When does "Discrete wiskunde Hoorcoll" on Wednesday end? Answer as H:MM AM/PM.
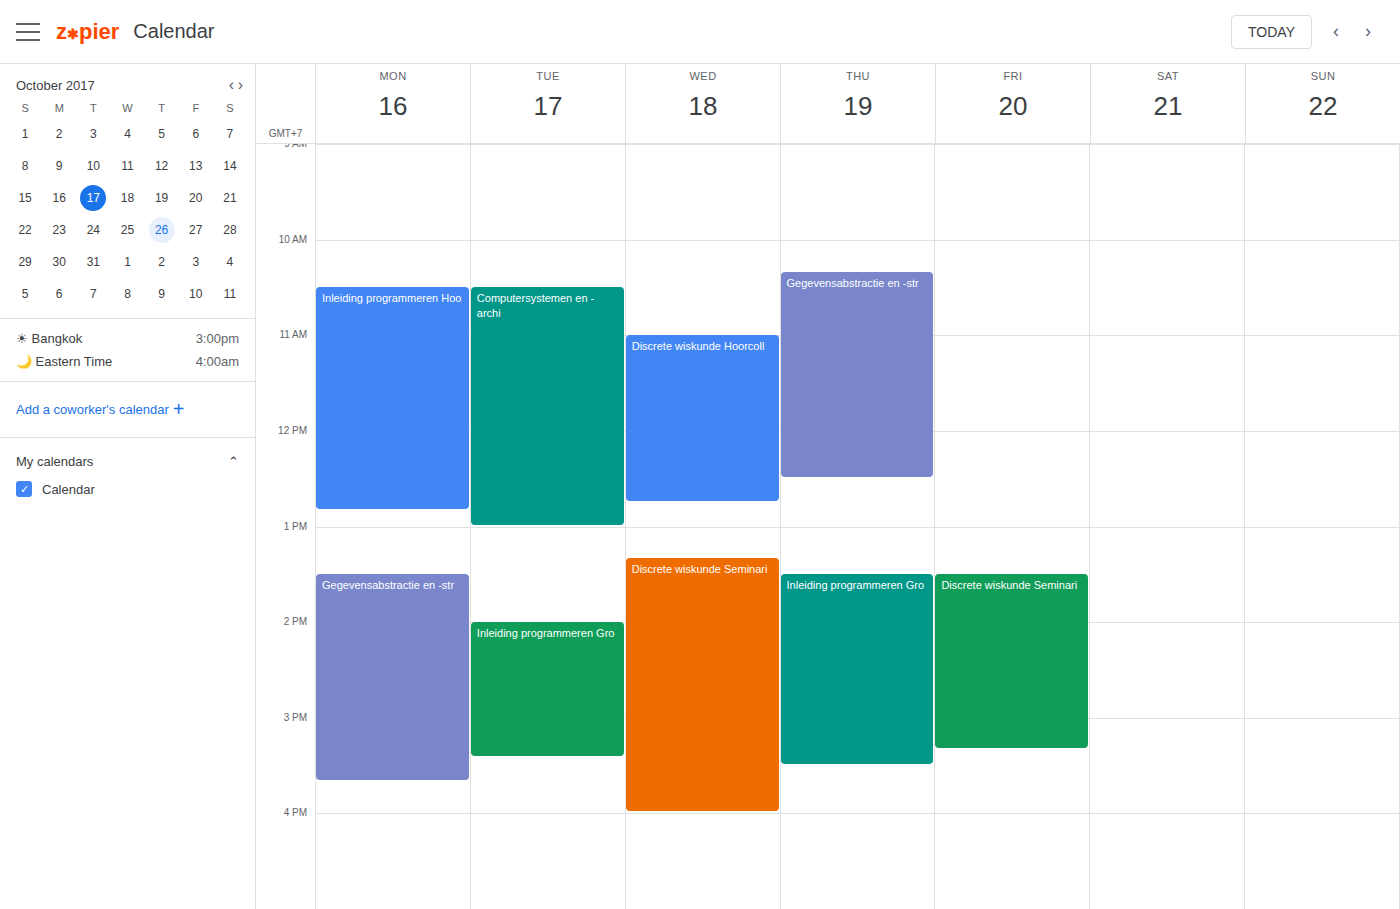
12:45 PM